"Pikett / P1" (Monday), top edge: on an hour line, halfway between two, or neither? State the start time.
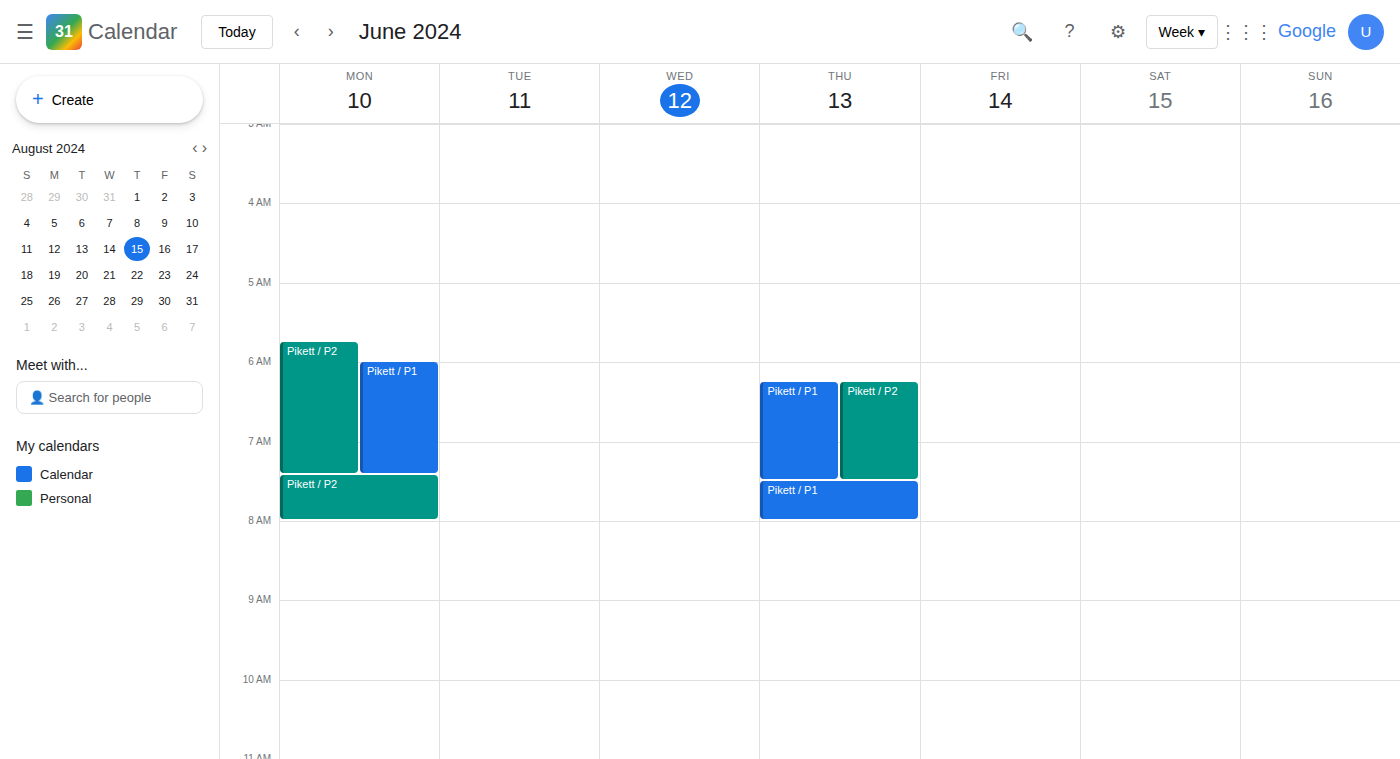
6:00 AM -- exactly on the 6 AM line.